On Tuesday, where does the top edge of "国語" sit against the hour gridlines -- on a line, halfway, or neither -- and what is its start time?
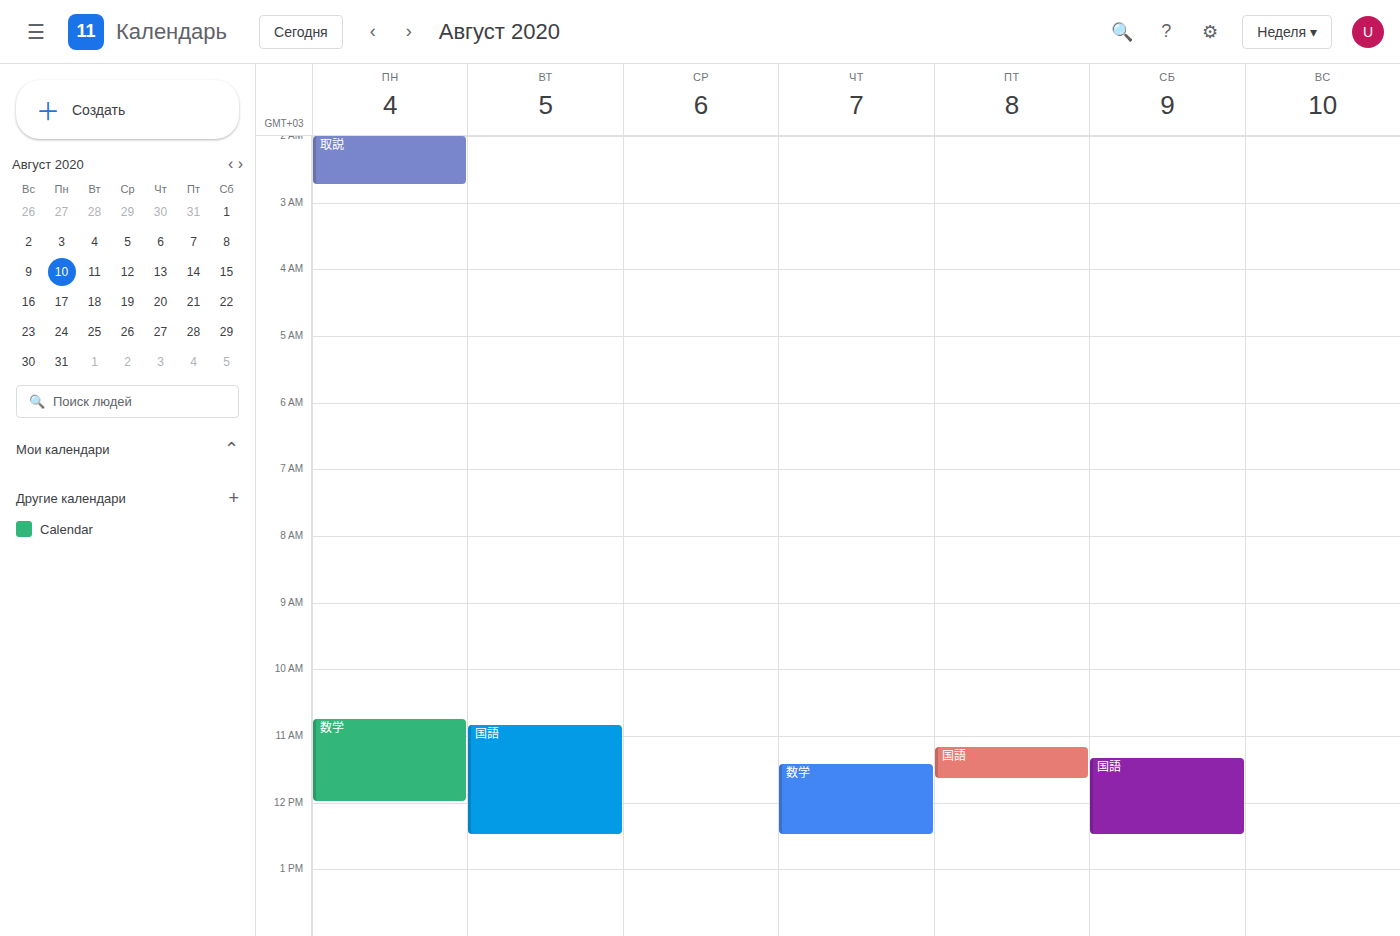
10:50 -- neither: 50 minutes below the 10:00 line and 10 minutes above the 11:00 line.